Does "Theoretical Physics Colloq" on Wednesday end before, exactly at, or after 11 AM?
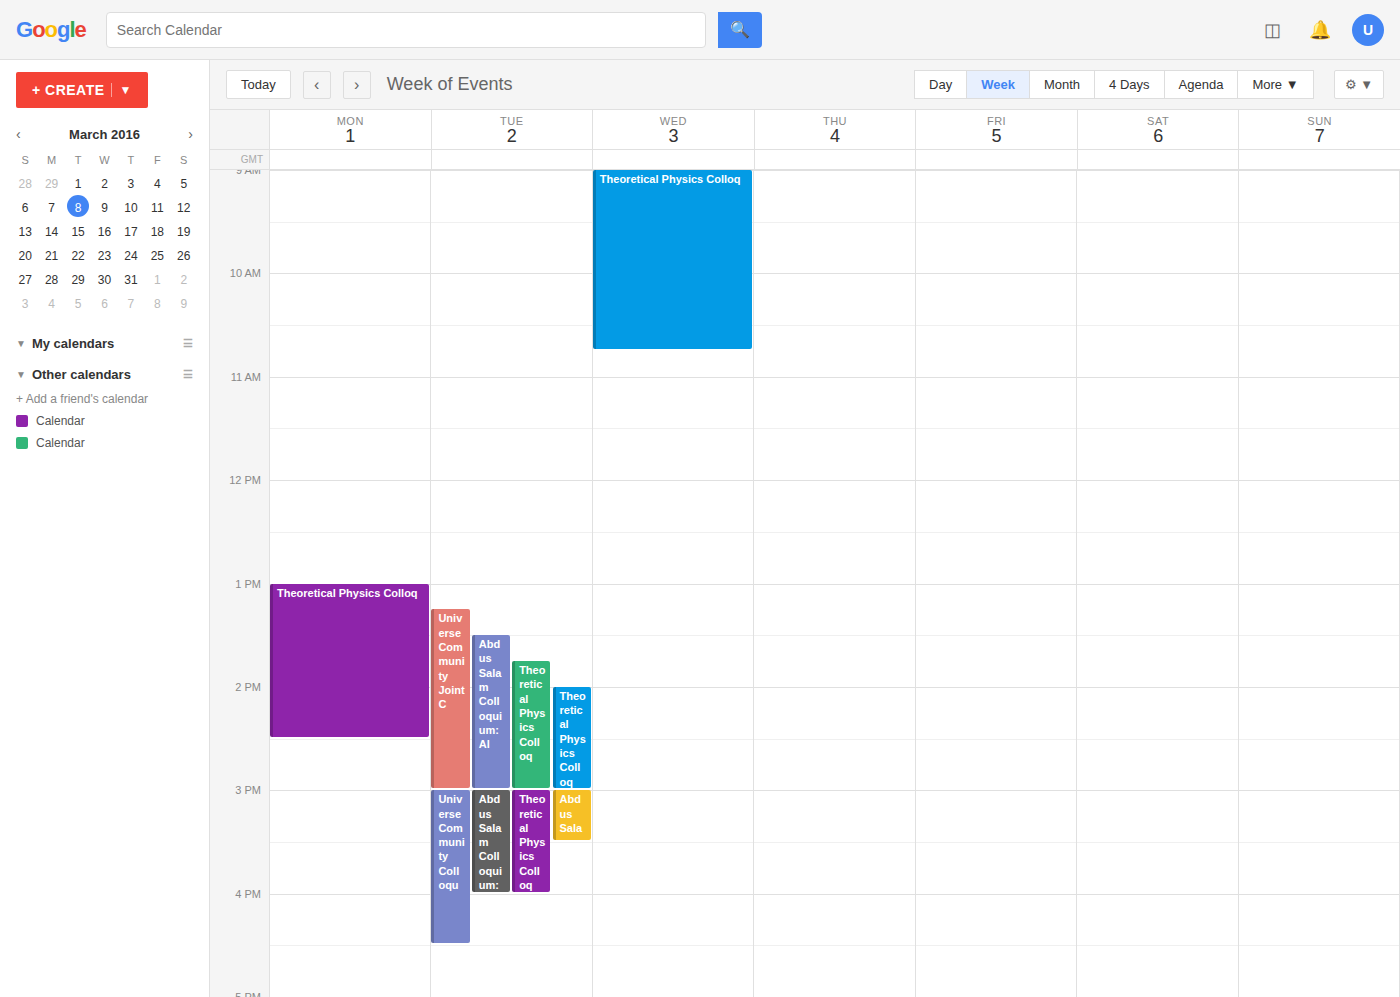
10:45 AM -- before 11 AM, 15 minutes above the 11 AM line.